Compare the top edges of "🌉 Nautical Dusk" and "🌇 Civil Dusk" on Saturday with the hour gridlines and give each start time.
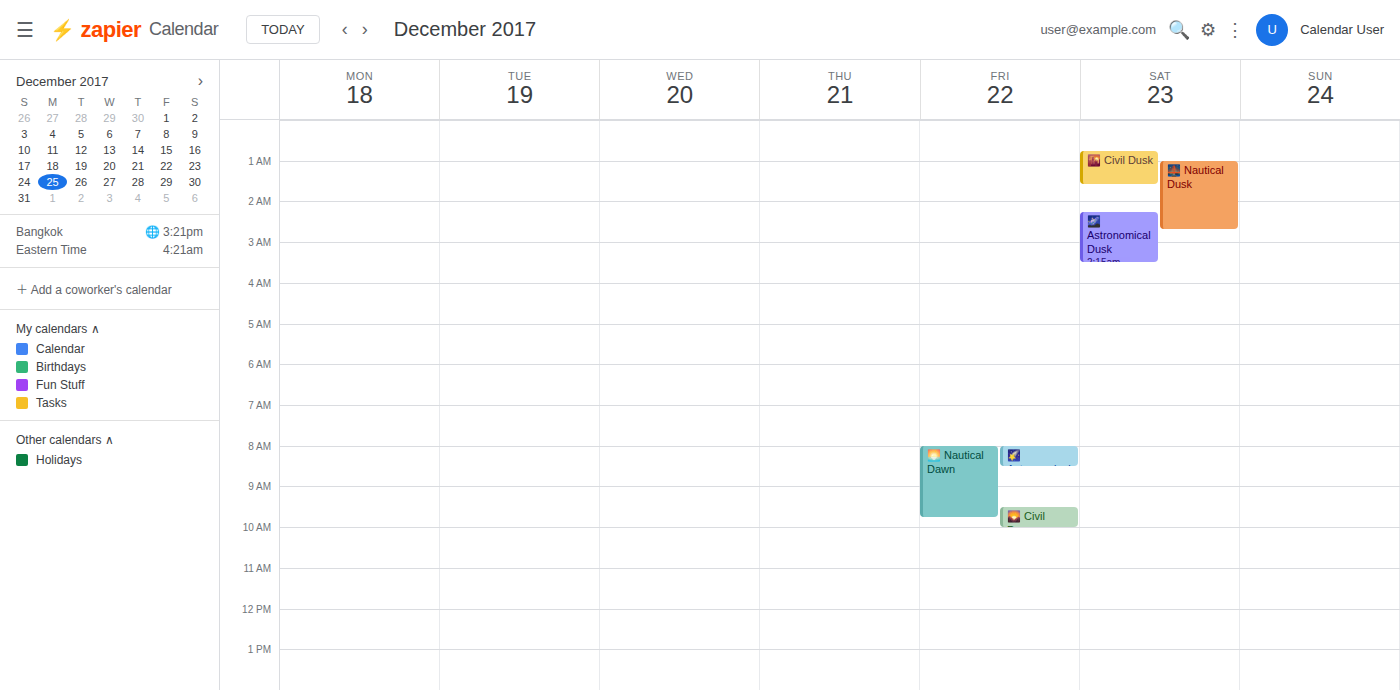
"🌉 Nautical Dusk": 1:00 AM, exactly on the 1 AM line. "🌇 Civil Dusk": 12:45 AM, neither: three quarters of the way from the 12 AM line to the 1 AM line.